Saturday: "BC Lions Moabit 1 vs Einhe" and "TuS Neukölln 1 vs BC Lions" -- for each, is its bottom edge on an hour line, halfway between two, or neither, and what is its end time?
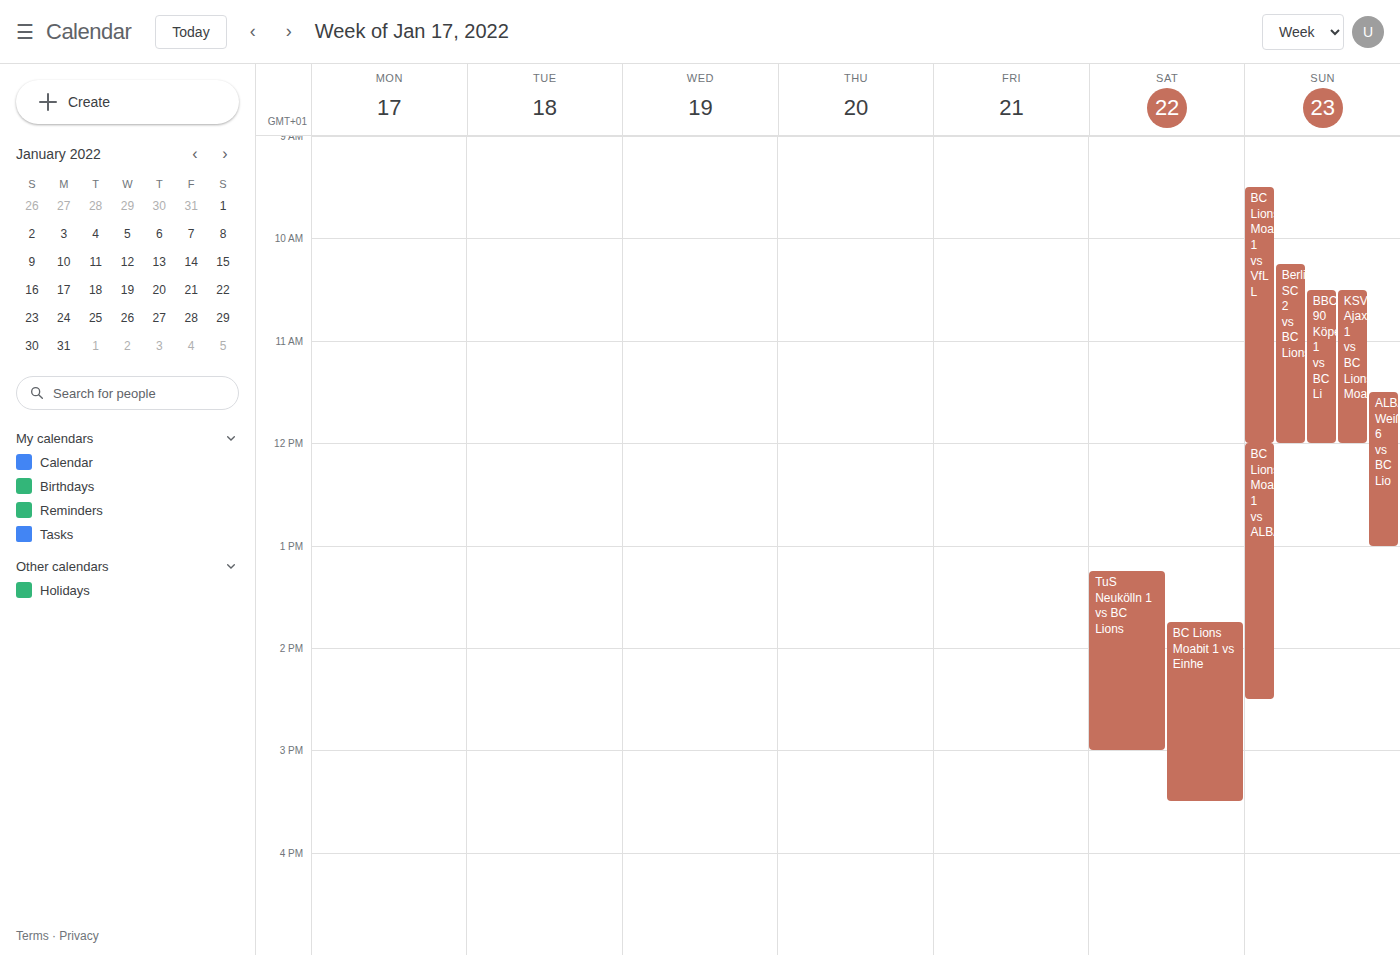
"BC Lions Moabit 1 vs Einhe": 3:30 PM, halfway between the 3 PM and 4 PM lines. "TuS Neukölln 1 vs BC Lions": 3:00 PM, exactly on the 3 PM line.